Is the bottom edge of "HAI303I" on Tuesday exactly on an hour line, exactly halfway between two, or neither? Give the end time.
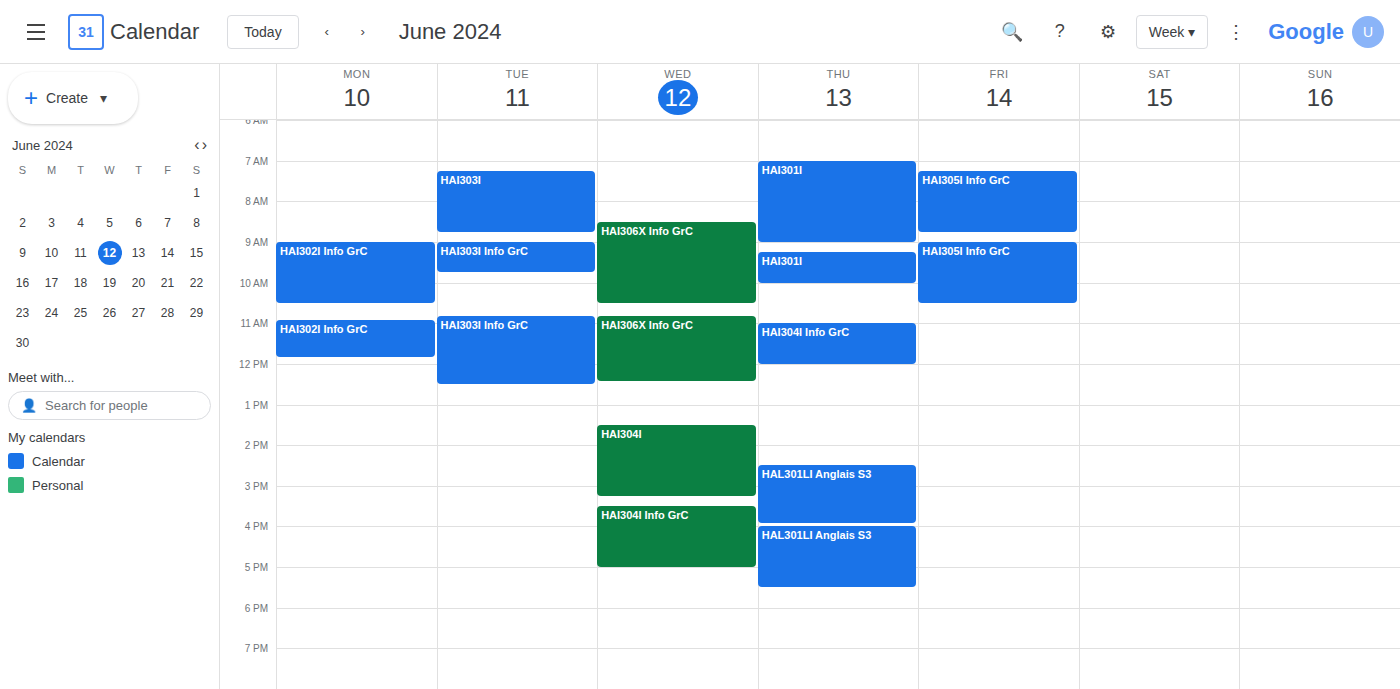
8:45 AM -- neither: three quarters of the way from the 8 AM line to the 9 AM line.